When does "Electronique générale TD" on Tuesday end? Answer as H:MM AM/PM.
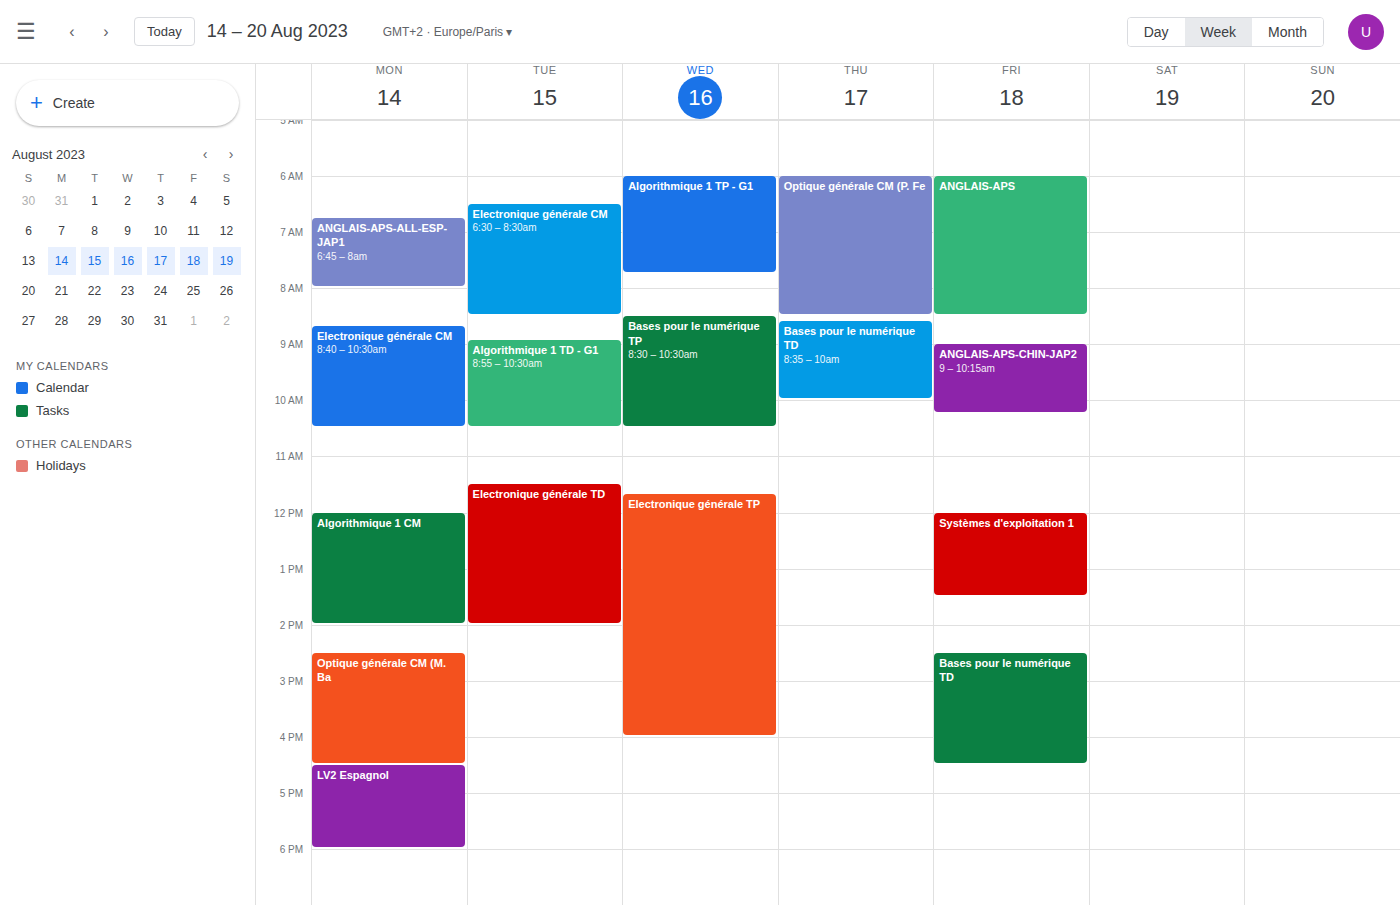
2:00 PM